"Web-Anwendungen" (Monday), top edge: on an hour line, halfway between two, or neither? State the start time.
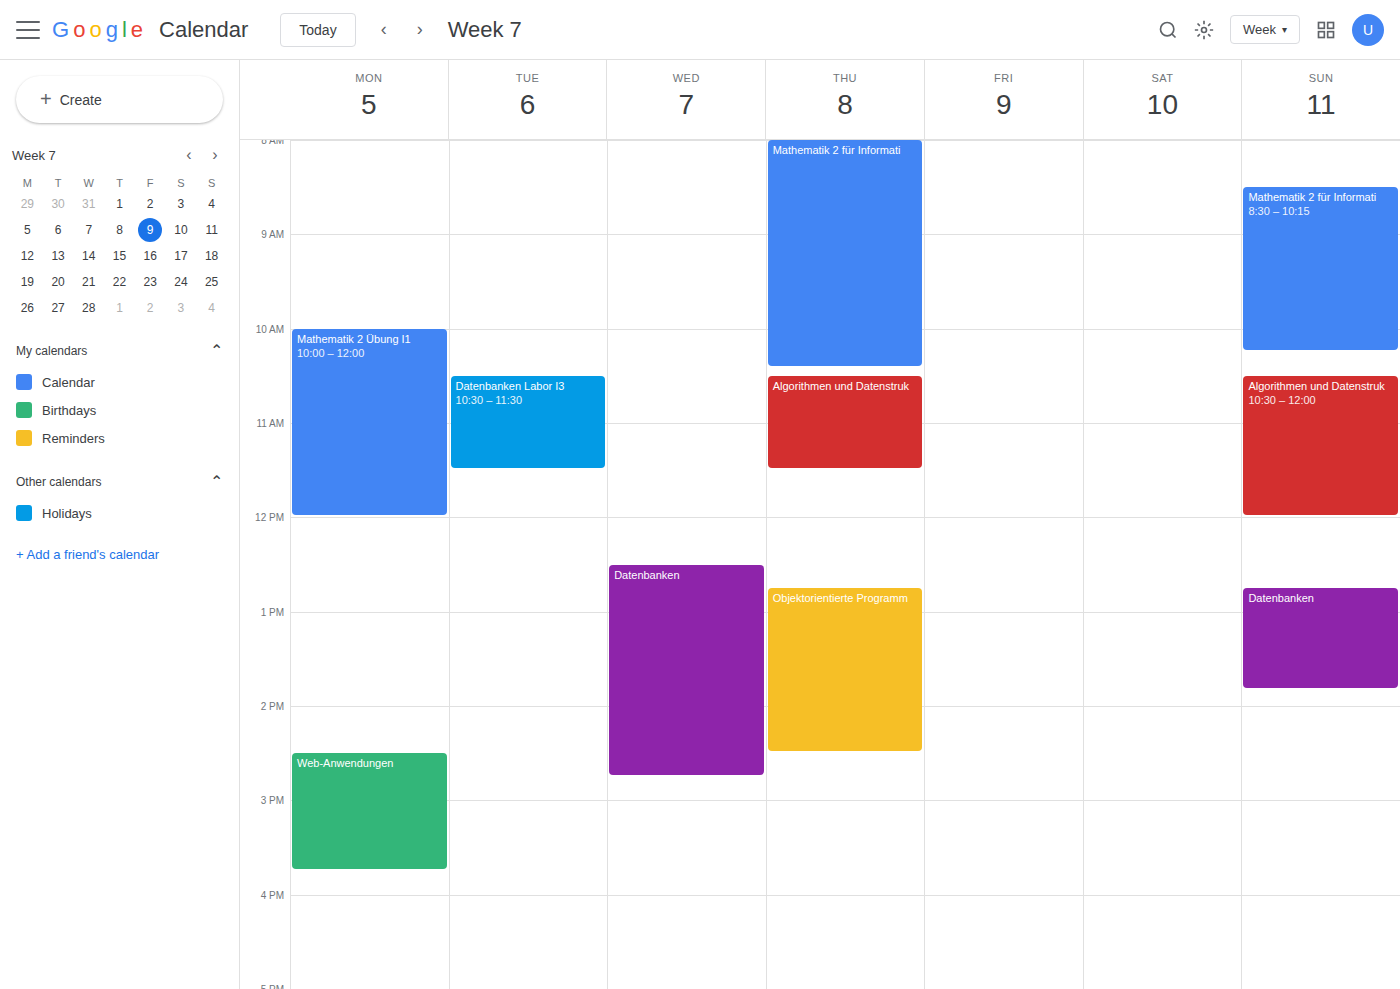
2:30 PM -- halfway between the 2 PM and 3 PM lines.